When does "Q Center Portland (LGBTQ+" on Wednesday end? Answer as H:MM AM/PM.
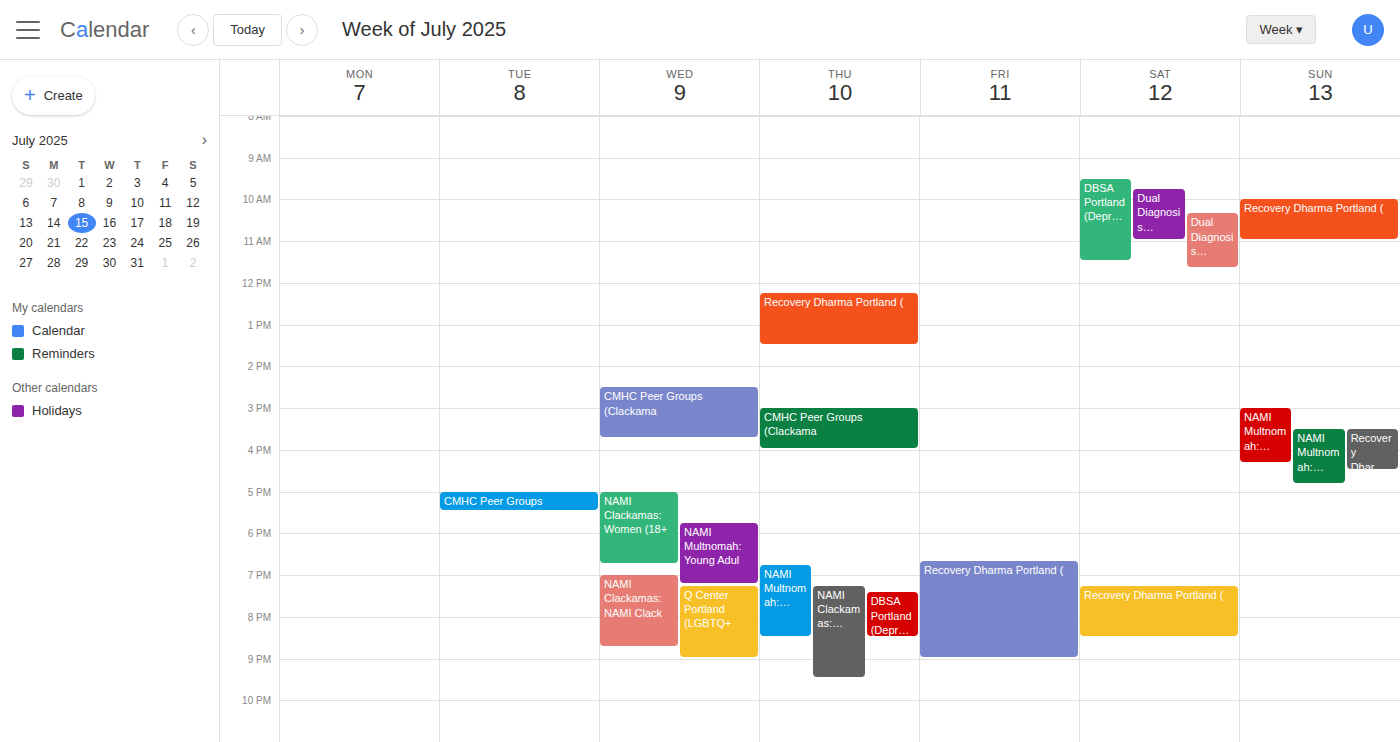
9:00 PM